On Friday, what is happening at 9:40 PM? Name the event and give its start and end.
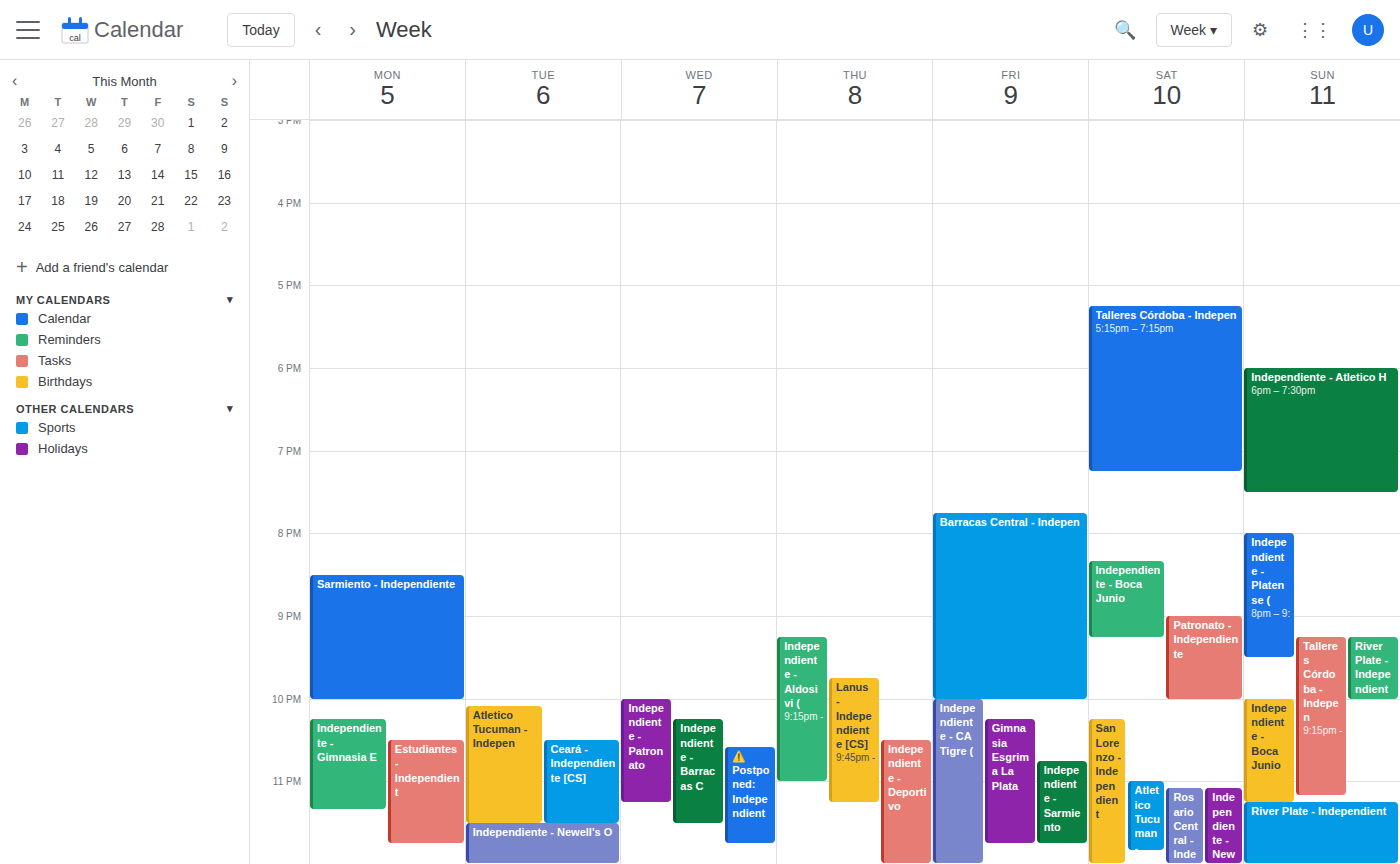
"Barracas Central - Indepen", 7:45 PM to 10:00 PM